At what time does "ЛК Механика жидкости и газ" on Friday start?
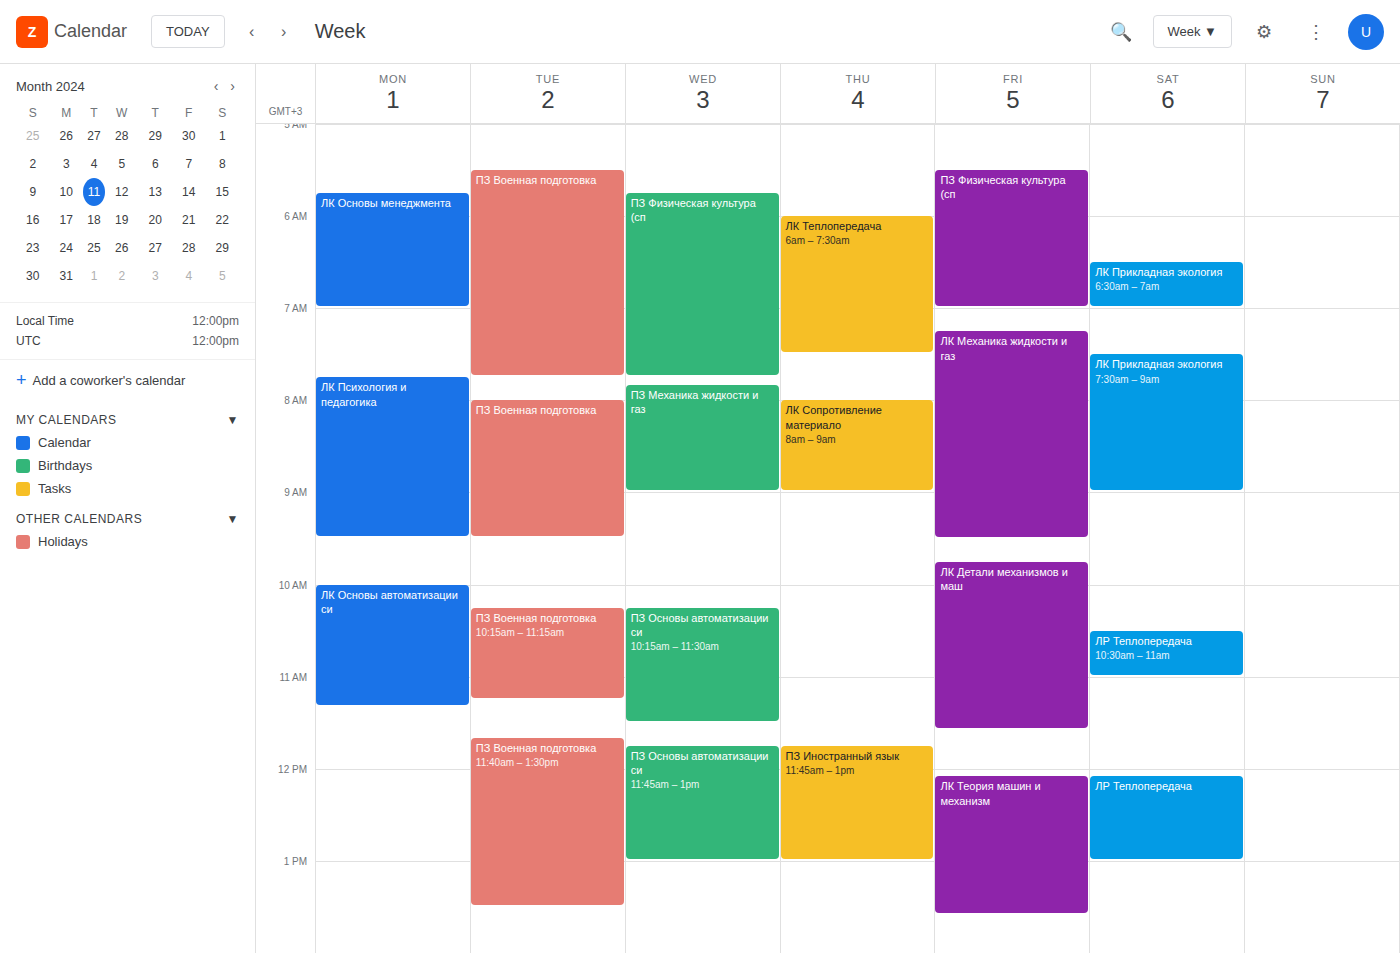
7:15 AM